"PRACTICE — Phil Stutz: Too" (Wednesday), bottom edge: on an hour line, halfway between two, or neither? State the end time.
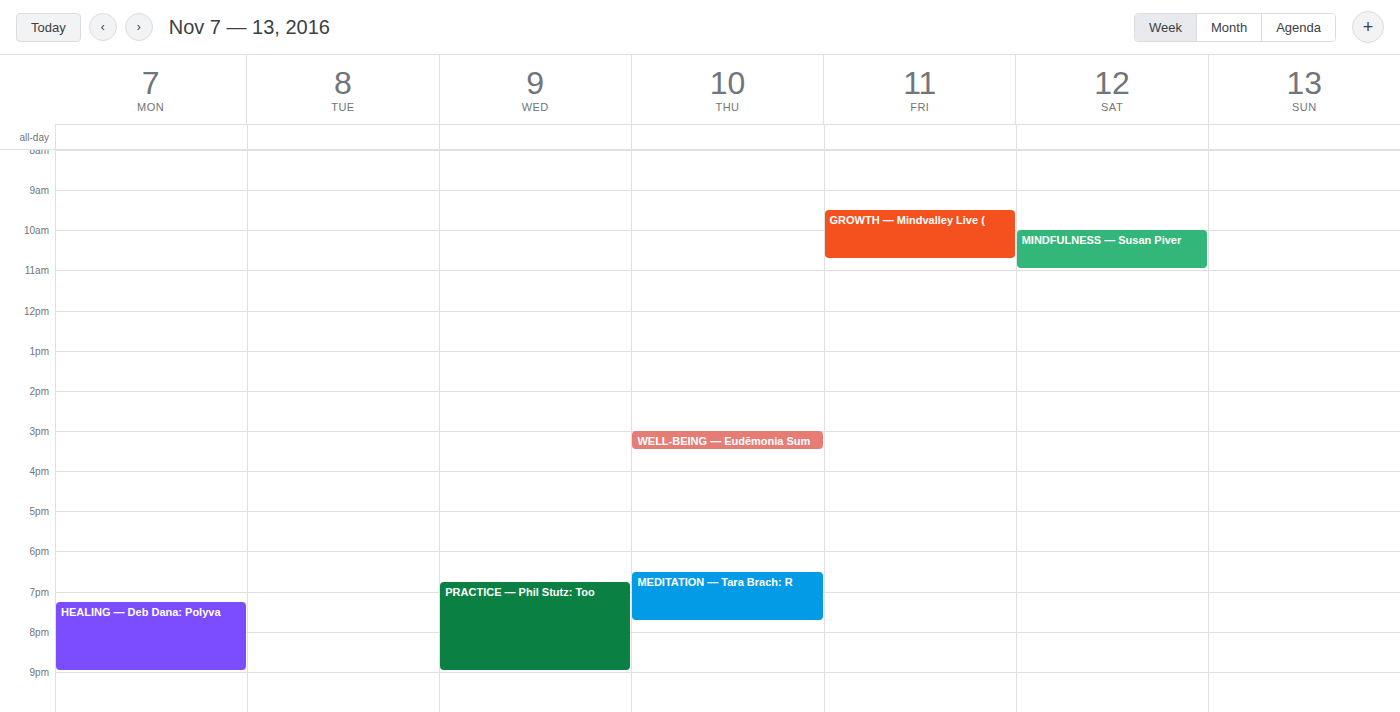
9:00 PM -- exactly on the 9 PM line.